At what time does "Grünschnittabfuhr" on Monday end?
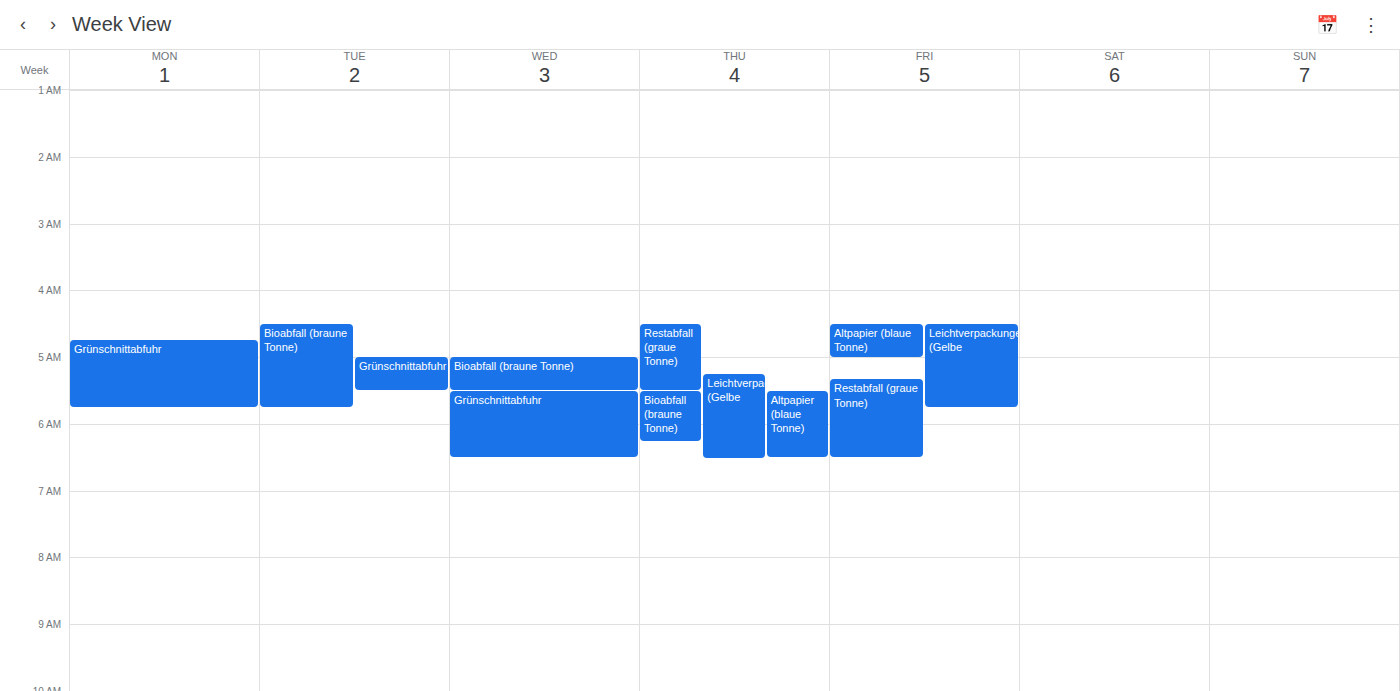
5:45 AM